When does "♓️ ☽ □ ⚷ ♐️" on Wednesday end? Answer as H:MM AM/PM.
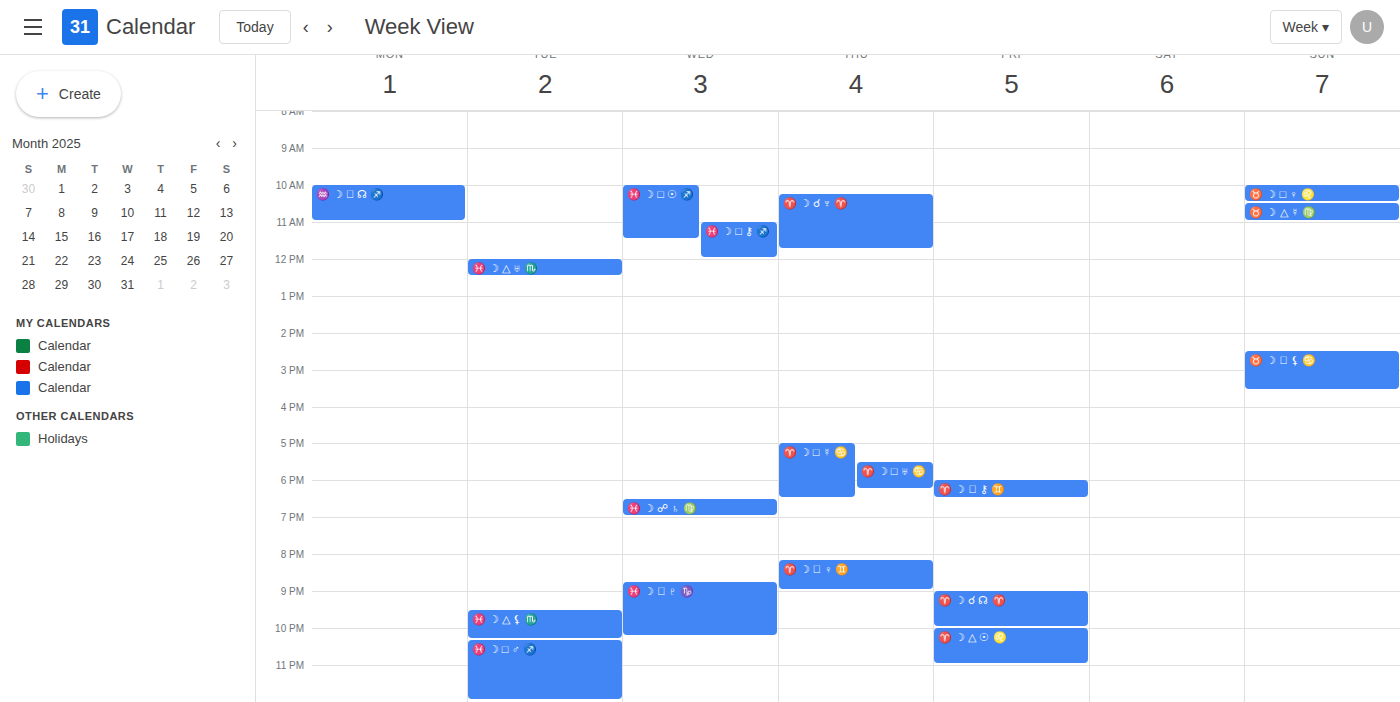
12:00 PM